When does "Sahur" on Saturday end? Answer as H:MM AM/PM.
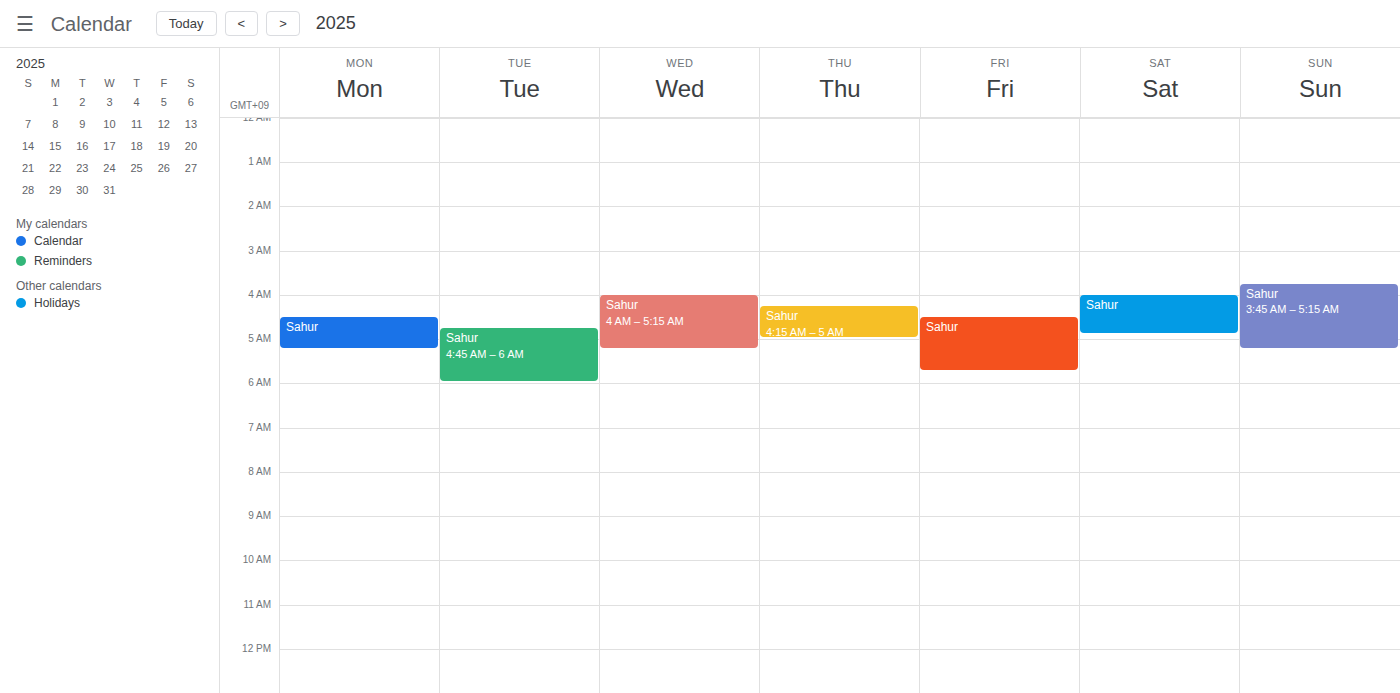
4:55 AM